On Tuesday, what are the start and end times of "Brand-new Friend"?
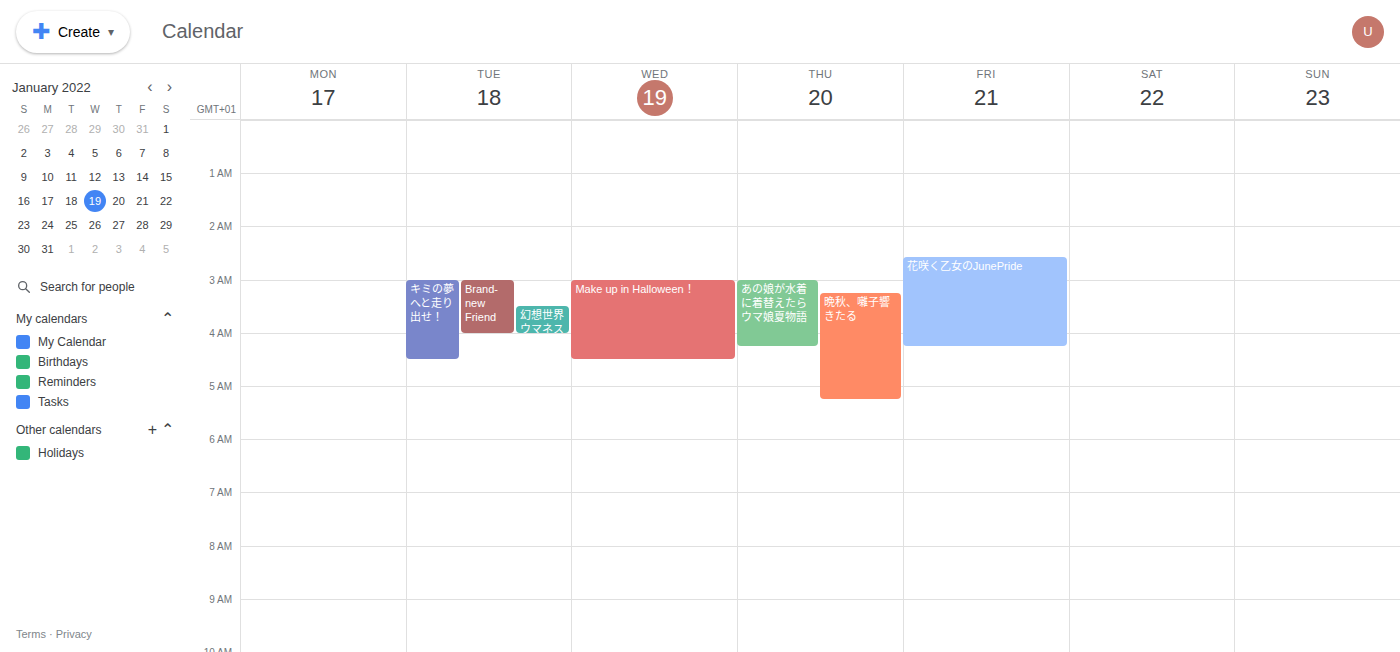
3:00 AM to 4:00 AM